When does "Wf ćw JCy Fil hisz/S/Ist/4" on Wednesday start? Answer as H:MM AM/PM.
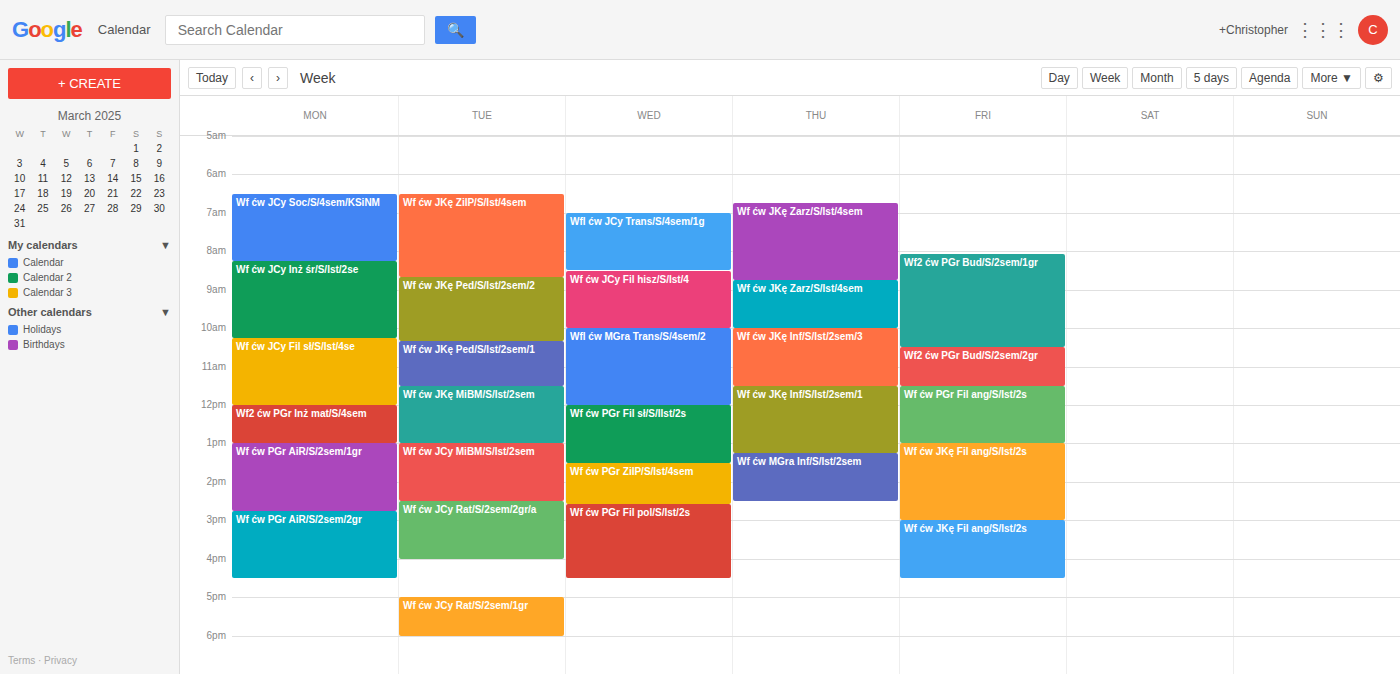
8:30 AM